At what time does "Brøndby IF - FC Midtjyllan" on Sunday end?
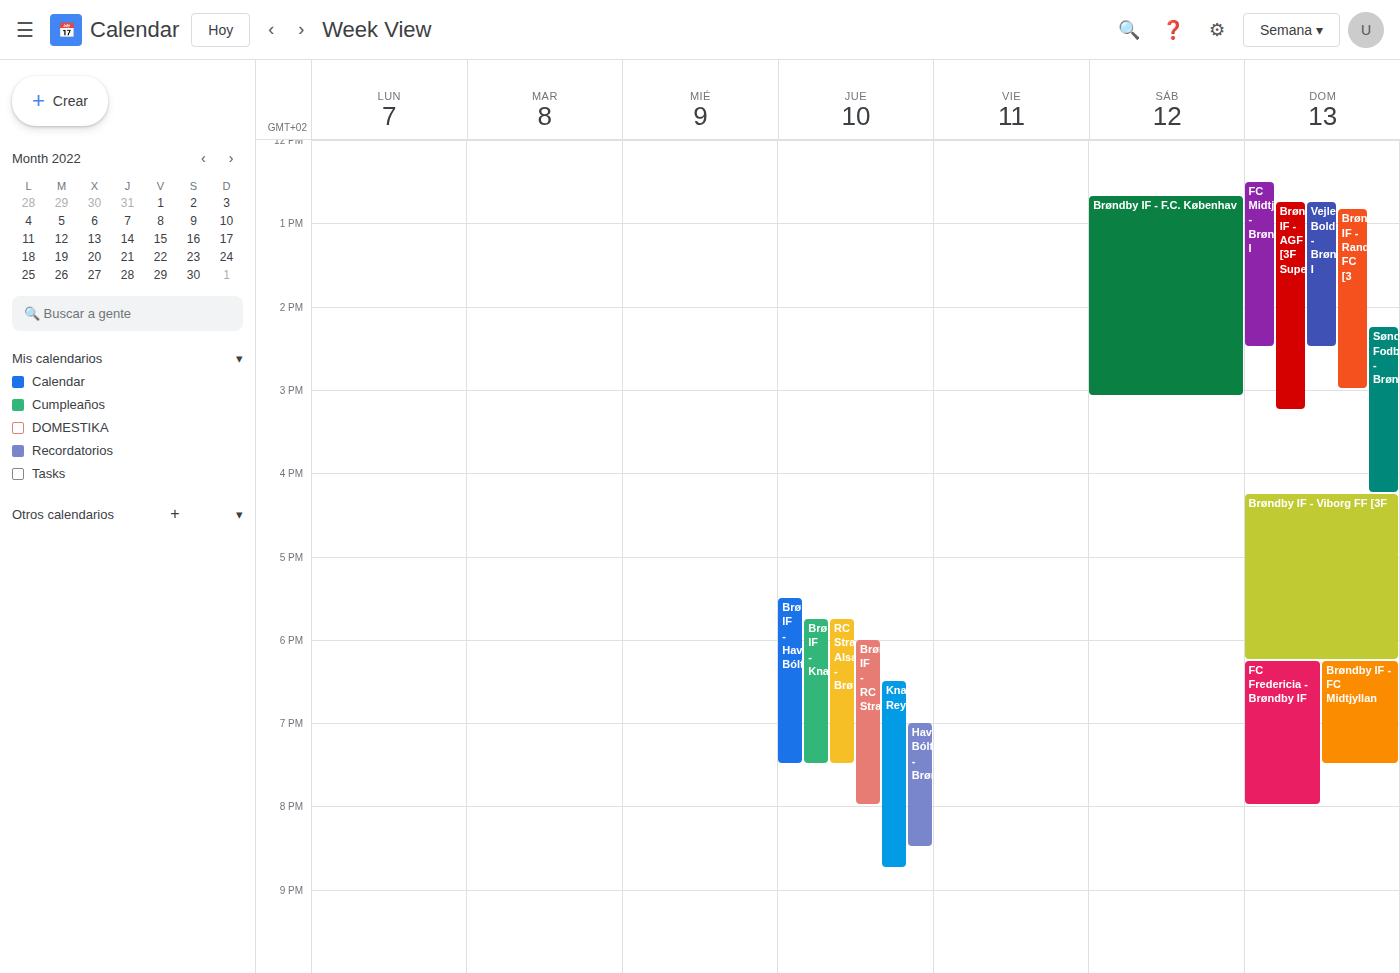
7:30 PM